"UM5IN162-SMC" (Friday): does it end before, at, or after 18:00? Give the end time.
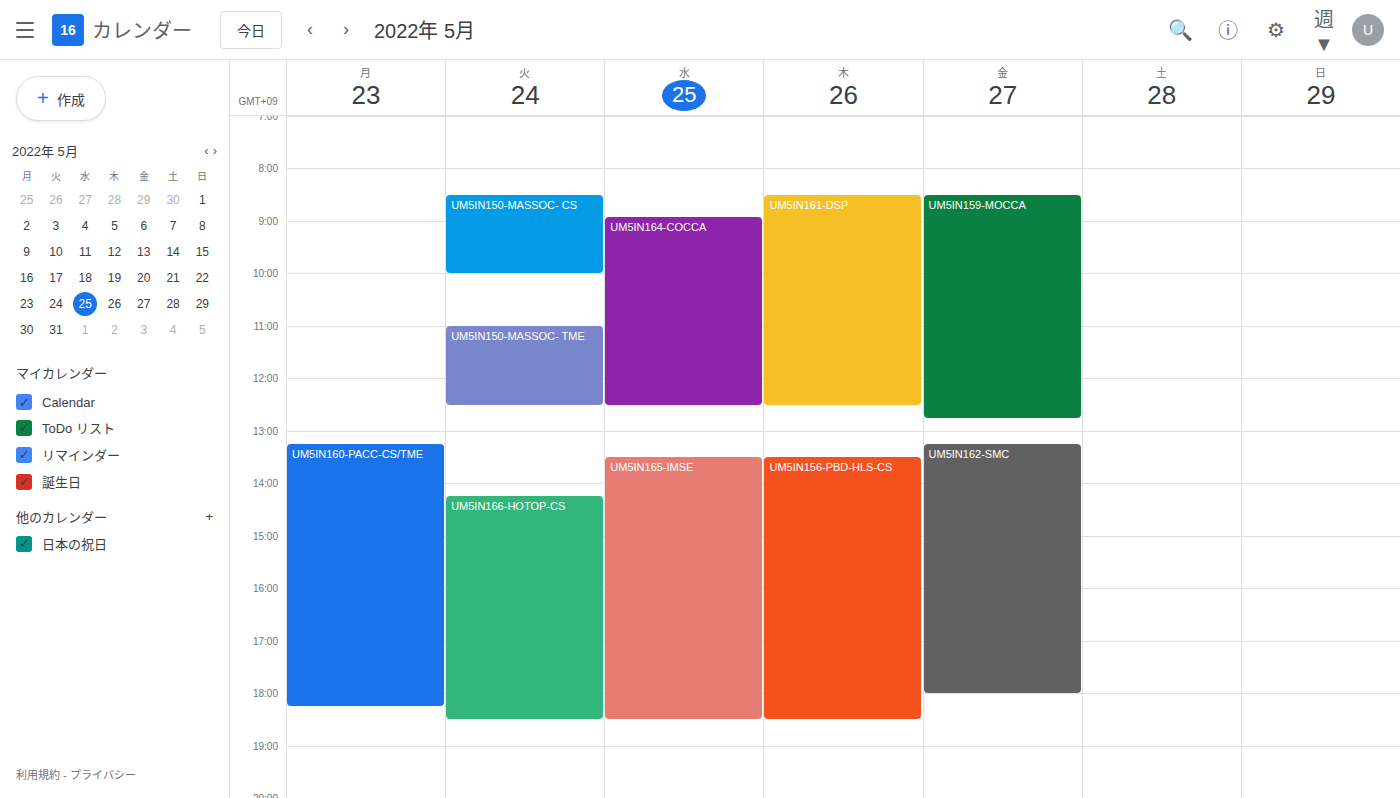
18:00 -- exactly at 18:00, on the 18:00 line.